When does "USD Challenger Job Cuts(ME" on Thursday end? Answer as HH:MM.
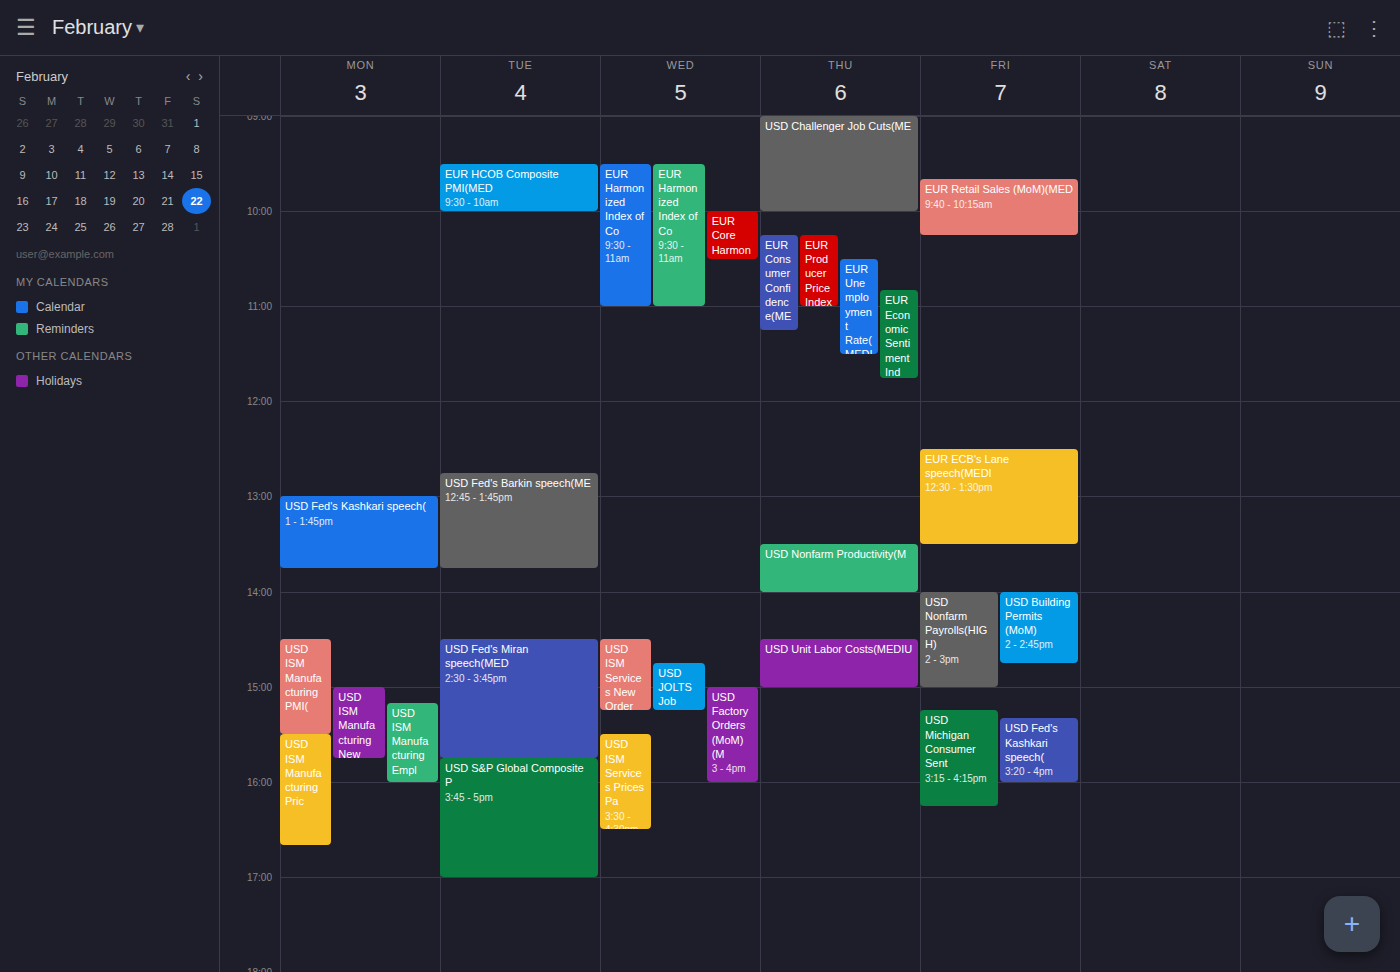
10:00